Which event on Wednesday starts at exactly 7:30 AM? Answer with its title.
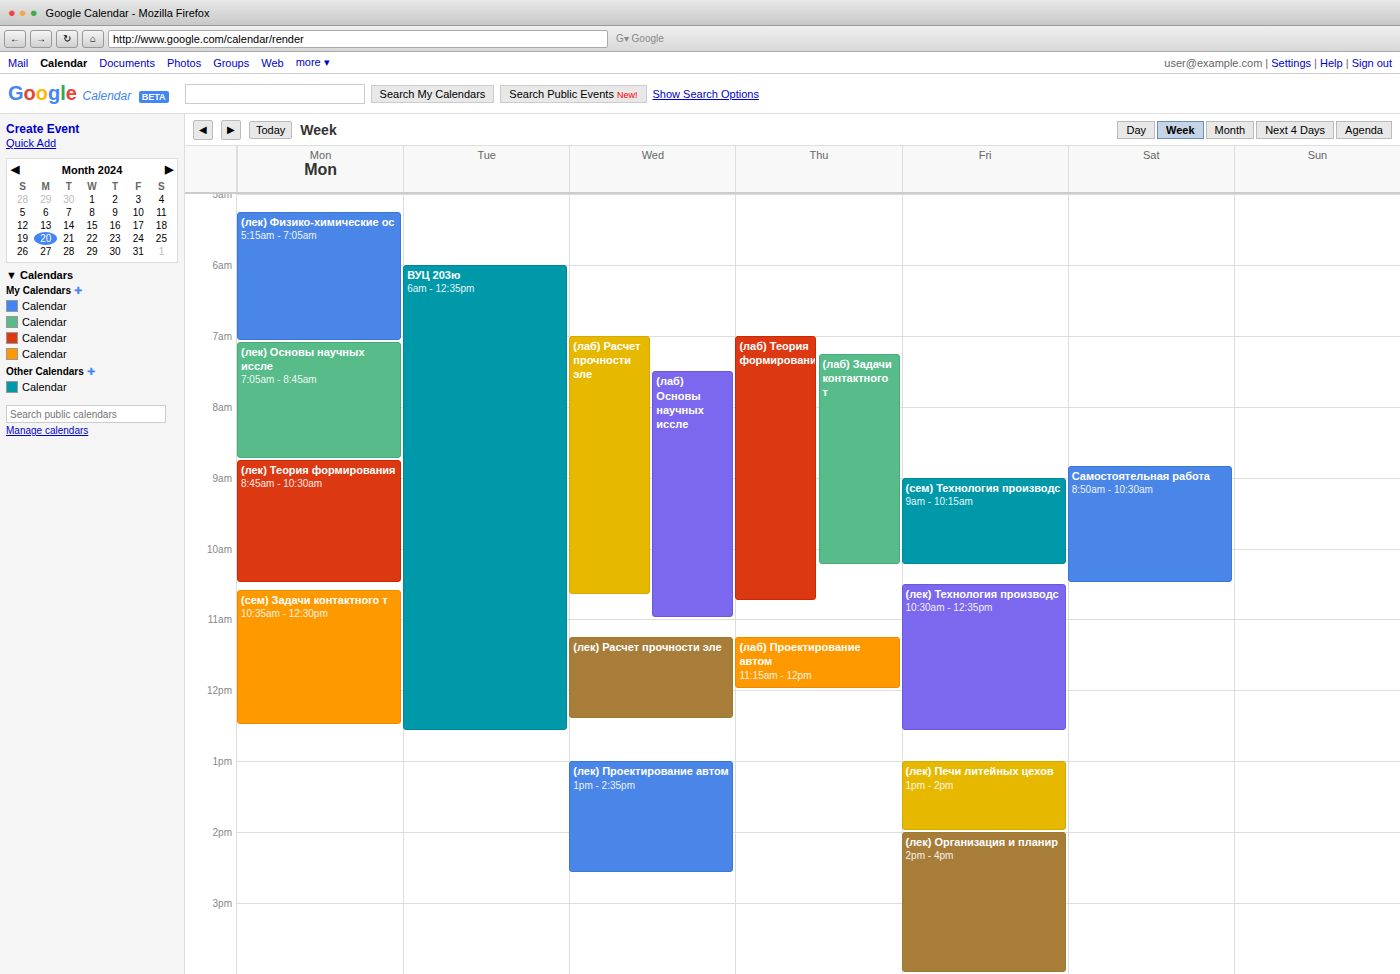
"(лаб) Основы научных иссле"